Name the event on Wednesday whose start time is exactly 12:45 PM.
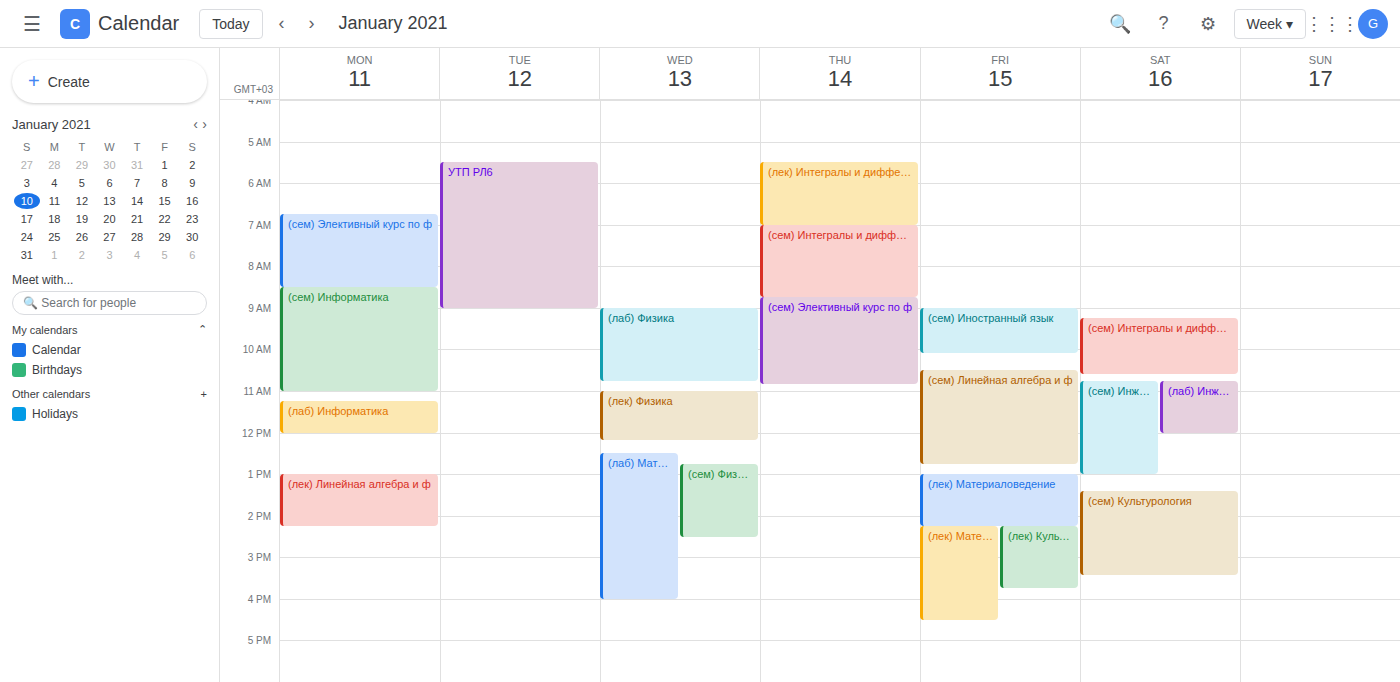
"(сем) Физика"